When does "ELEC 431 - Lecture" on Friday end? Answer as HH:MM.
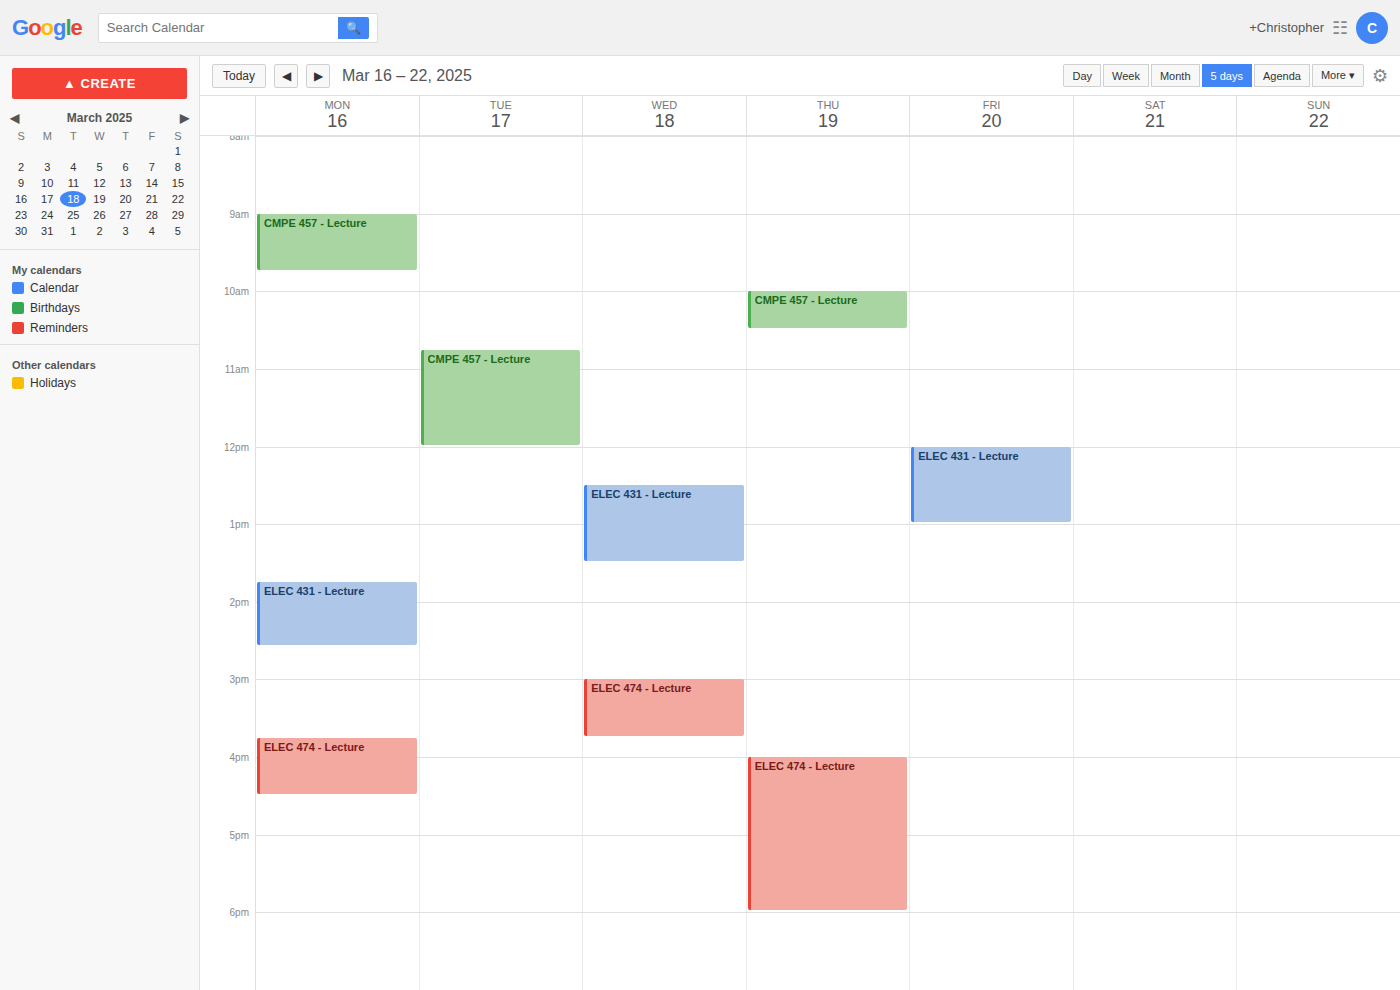
13:00